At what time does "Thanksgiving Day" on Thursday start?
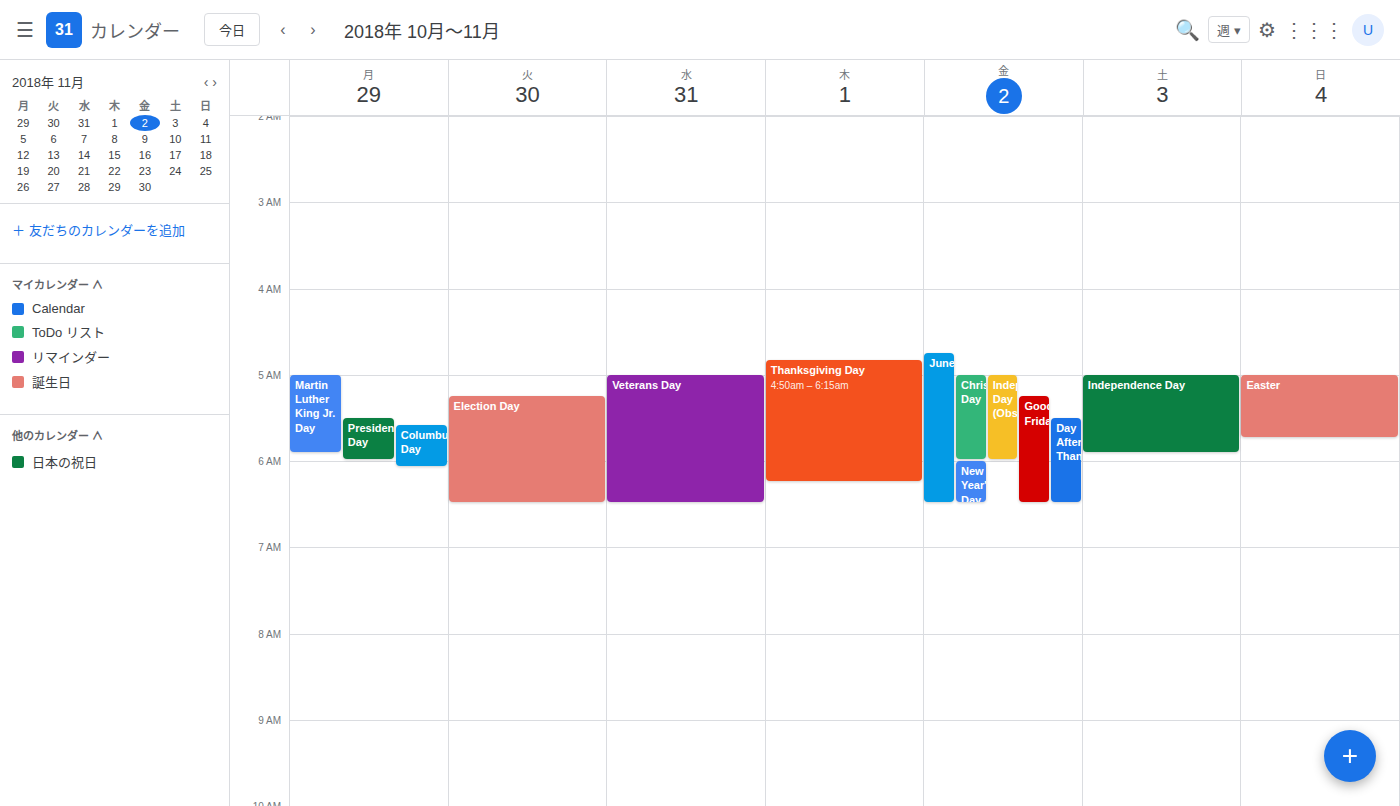
4:50 AM